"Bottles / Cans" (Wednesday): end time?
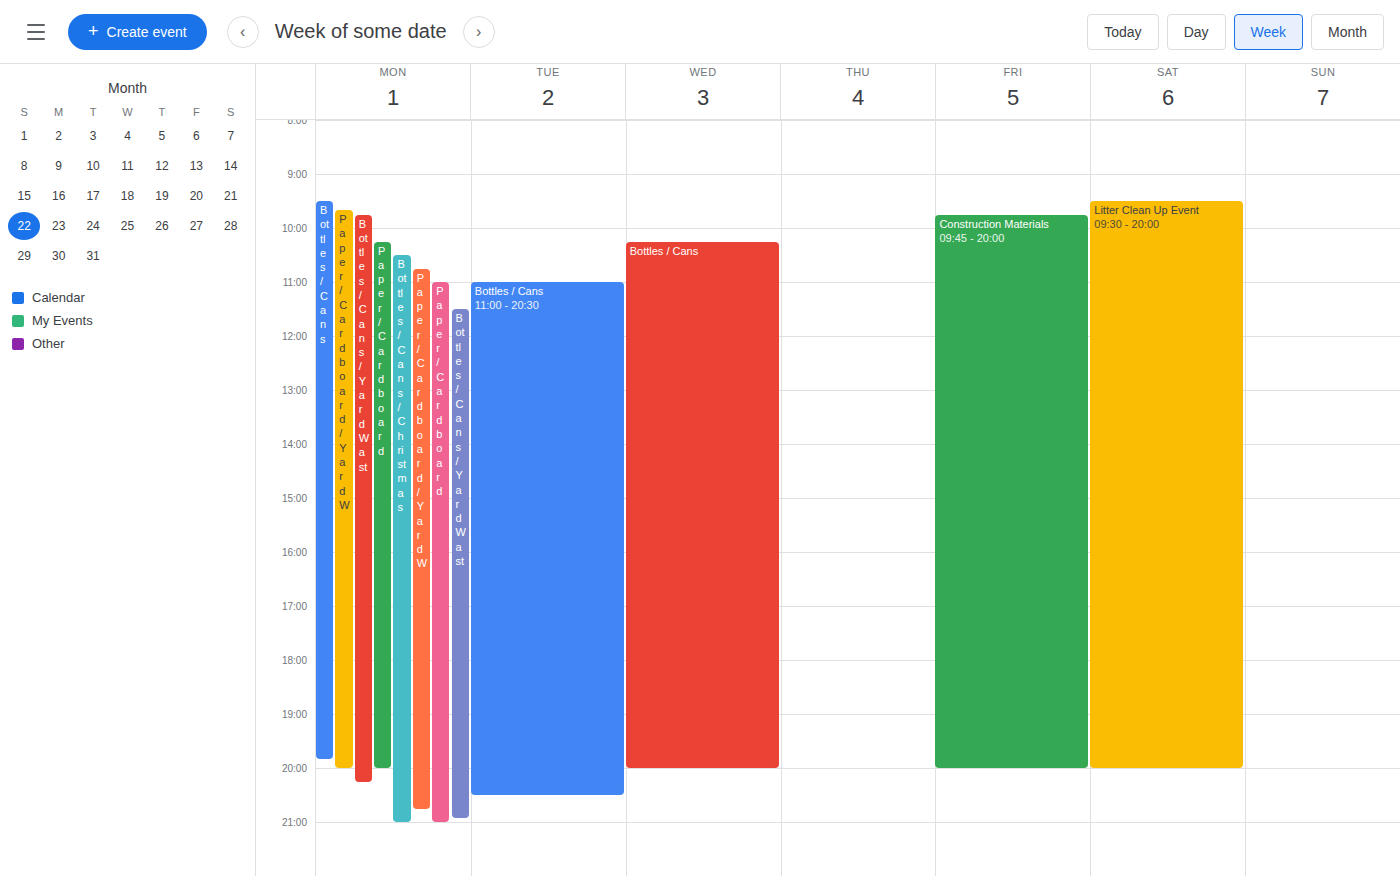
8:00 PM